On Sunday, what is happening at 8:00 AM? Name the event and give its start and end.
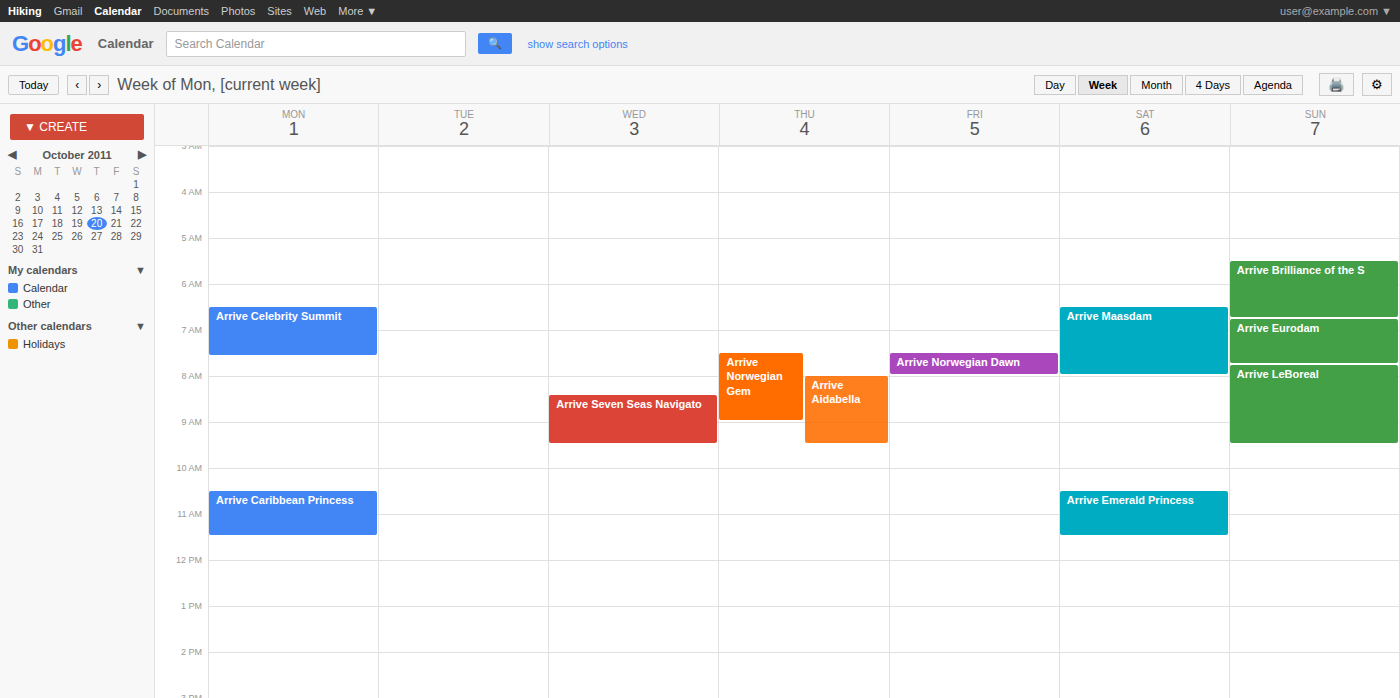
"Arrive LeBoreal", 7:45 AM to 9:30 AM